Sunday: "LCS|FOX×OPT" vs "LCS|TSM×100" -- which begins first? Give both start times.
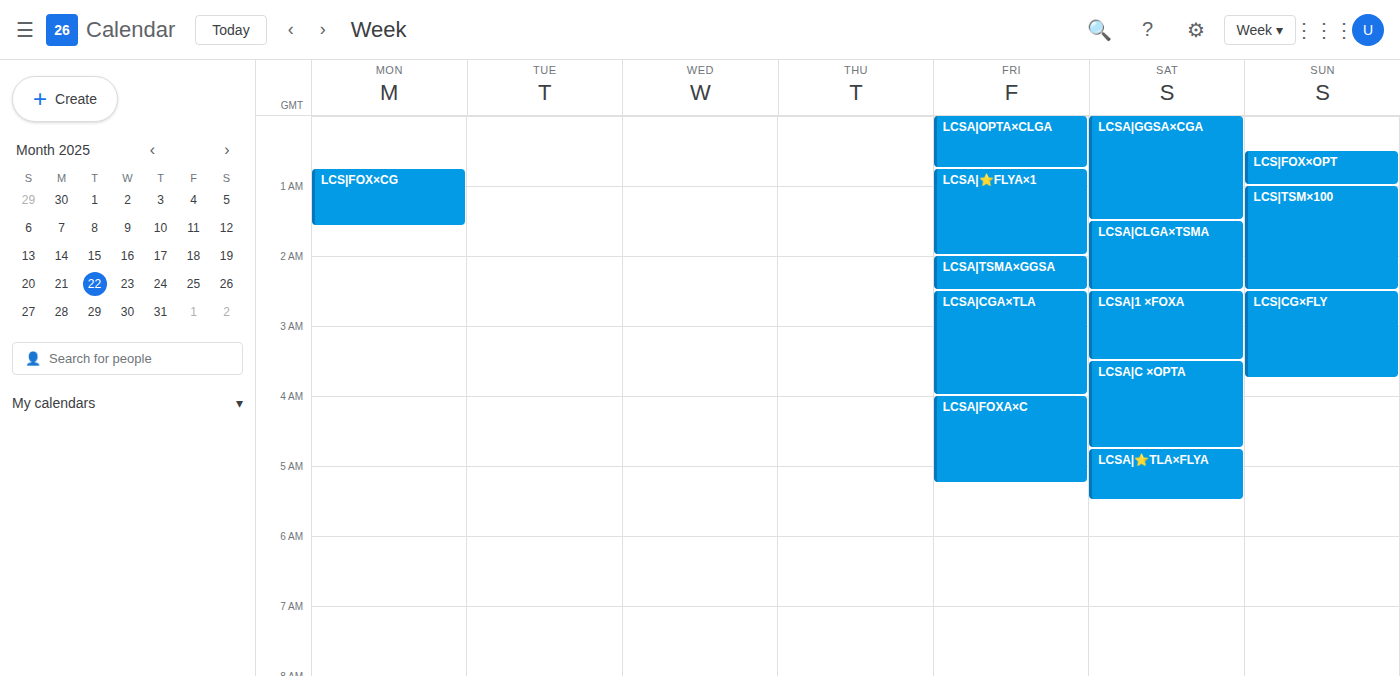
"LCS|FOX×OPT" 12:30 AM; "LCS|TSM×100" 1:00 AM.